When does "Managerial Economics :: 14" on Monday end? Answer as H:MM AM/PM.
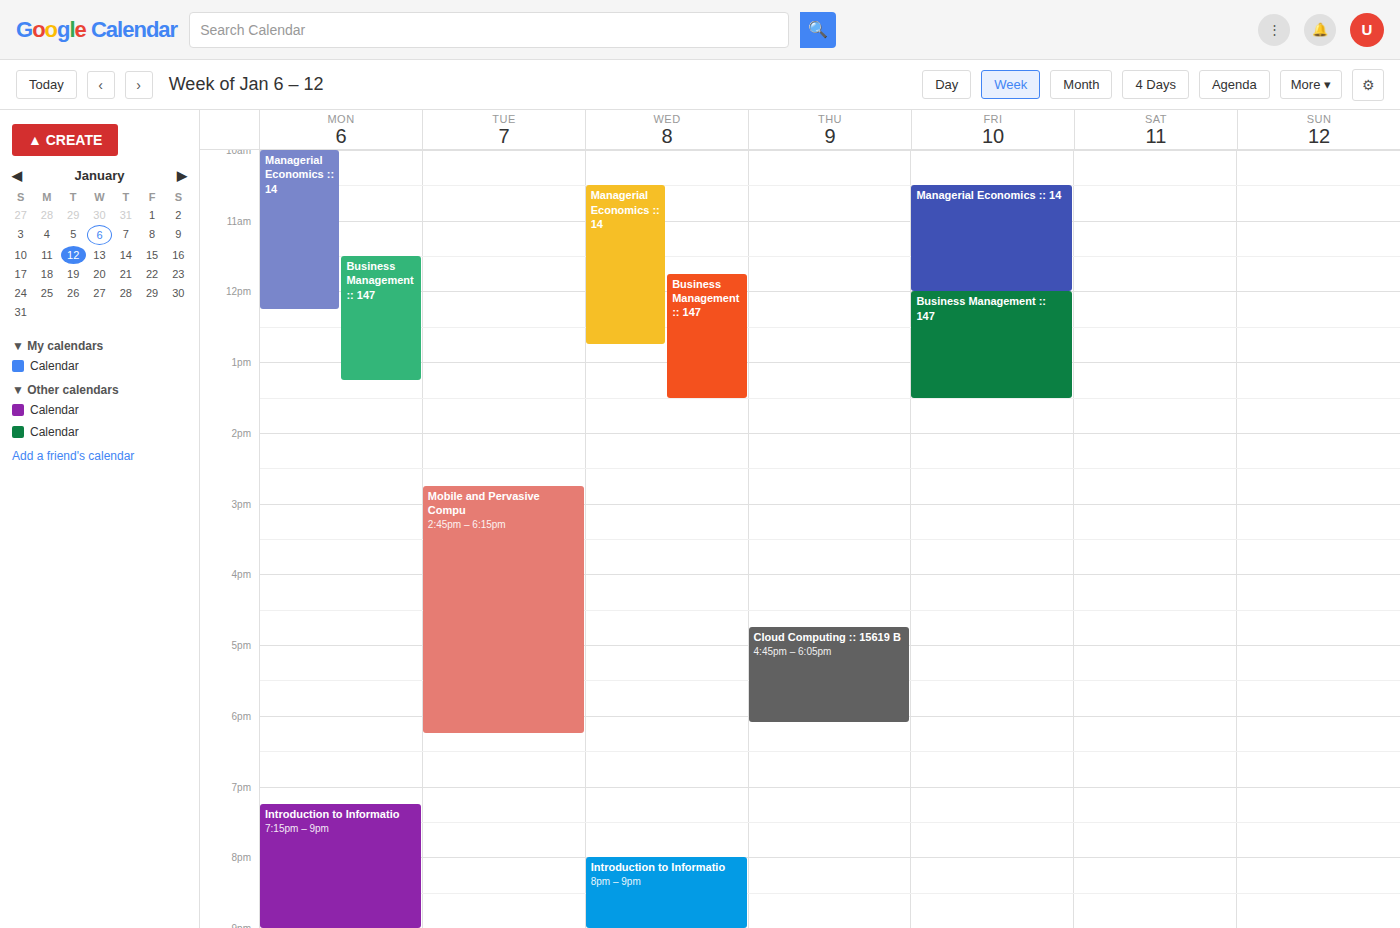
12:15 PM